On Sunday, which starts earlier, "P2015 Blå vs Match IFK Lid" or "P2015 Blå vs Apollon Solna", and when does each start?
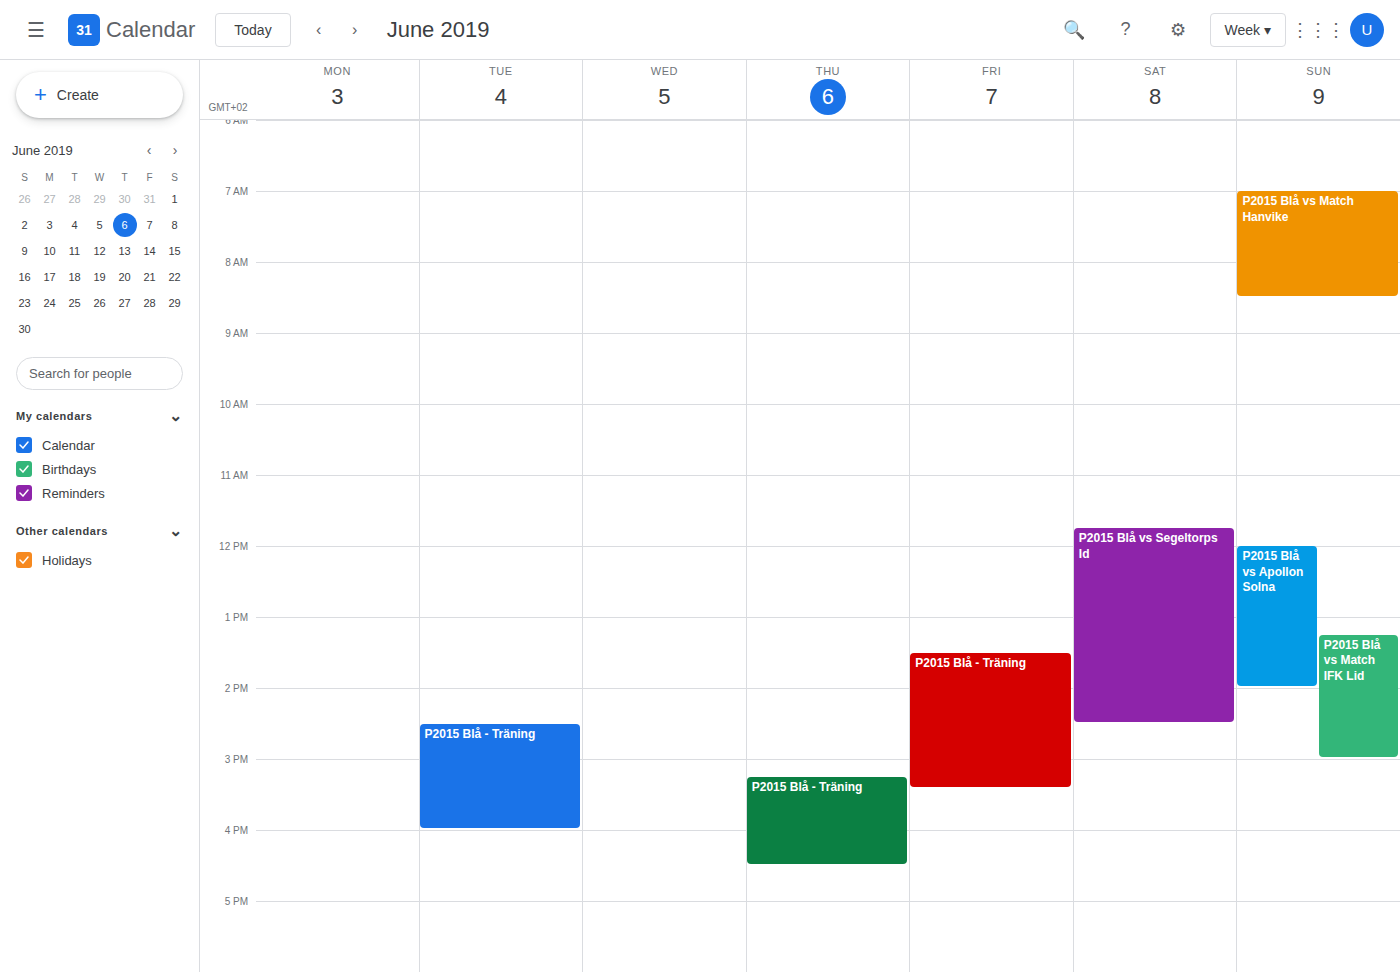
"P2015 Blå vs Apollon Solna" 12:00 PM; "P2015 Blå vs Match IFK Lid" 1:15 PM.